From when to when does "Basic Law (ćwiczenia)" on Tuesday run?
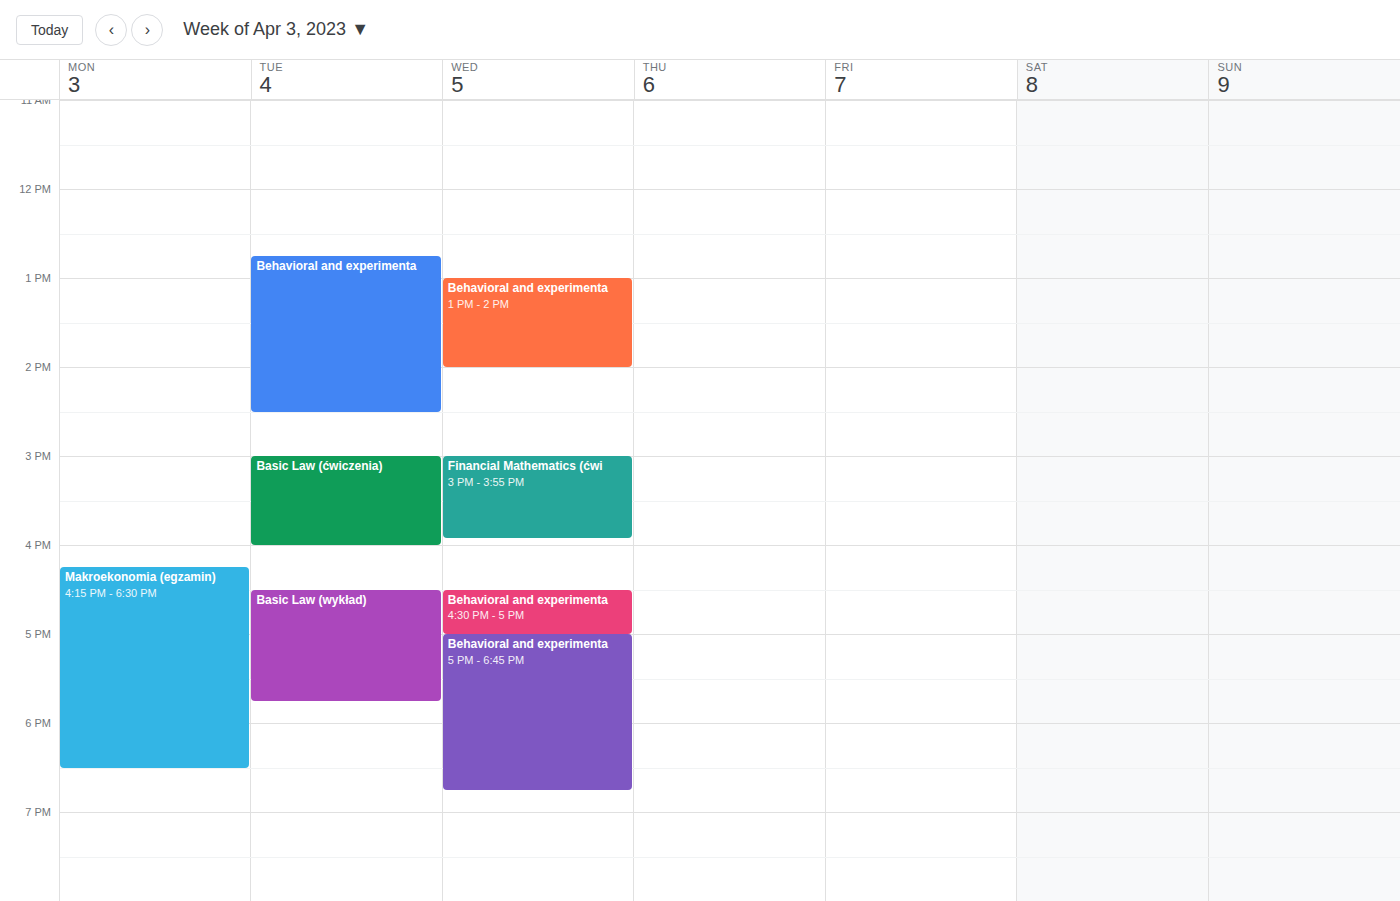
3:00 PM to 4:00 PM